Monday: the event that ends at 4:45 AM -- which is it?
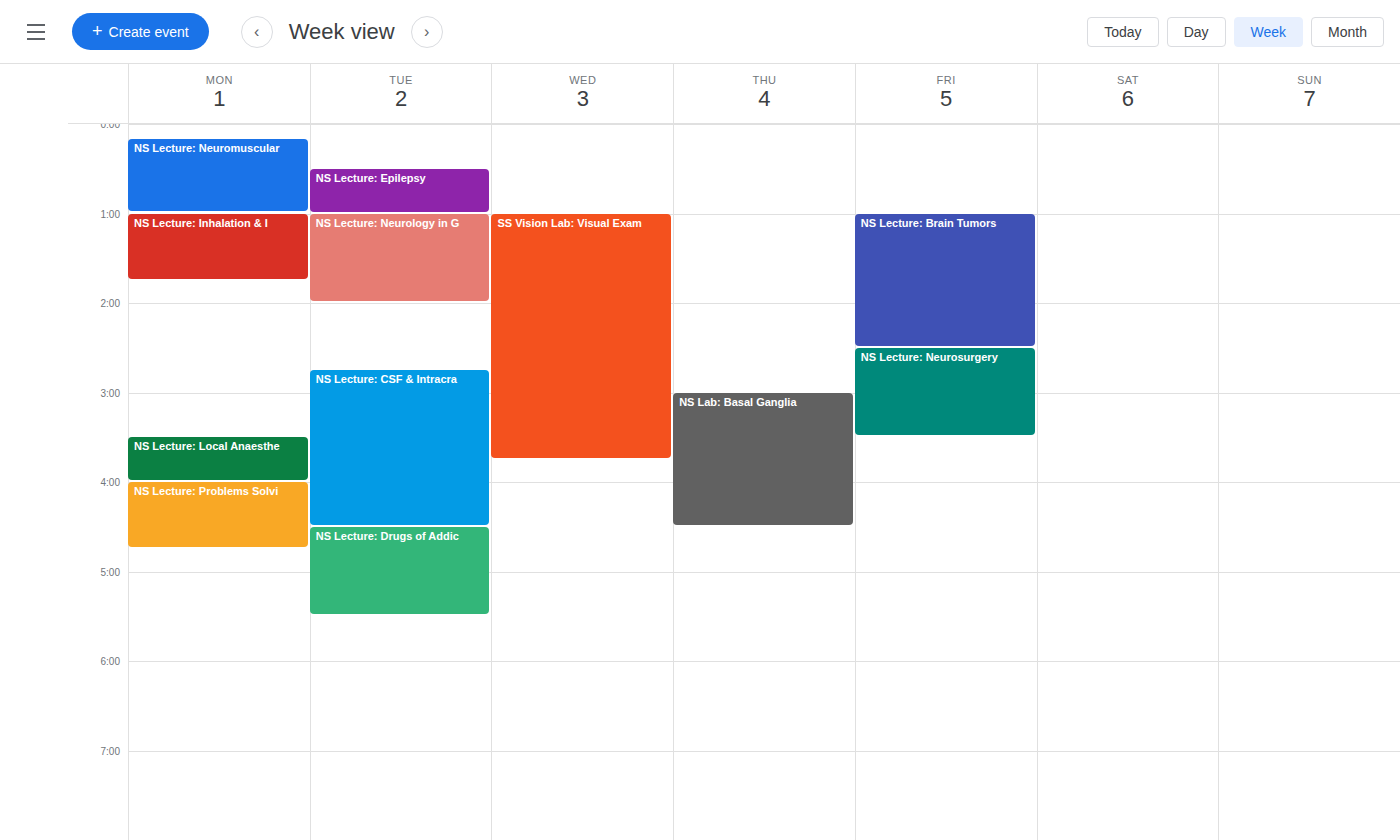
"NS Lecture: Problems Solvi"